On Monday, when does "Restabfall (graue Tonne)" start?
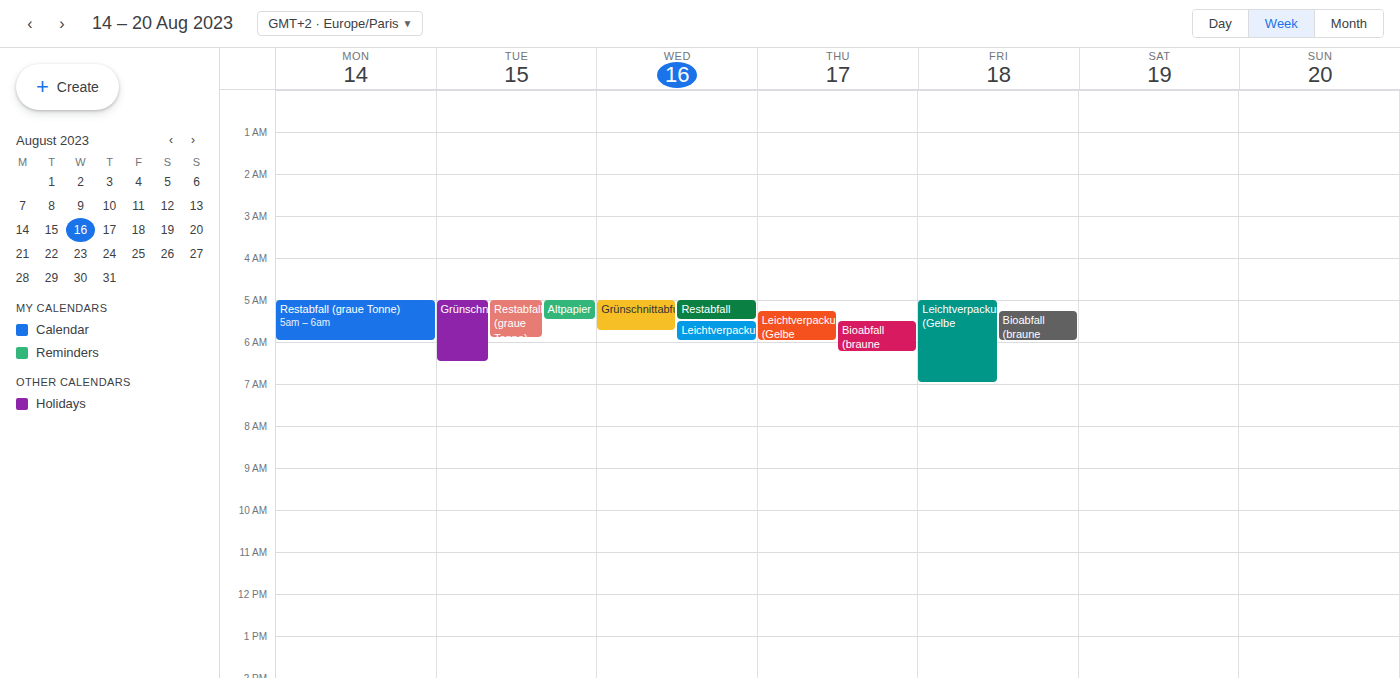
5:00 AM